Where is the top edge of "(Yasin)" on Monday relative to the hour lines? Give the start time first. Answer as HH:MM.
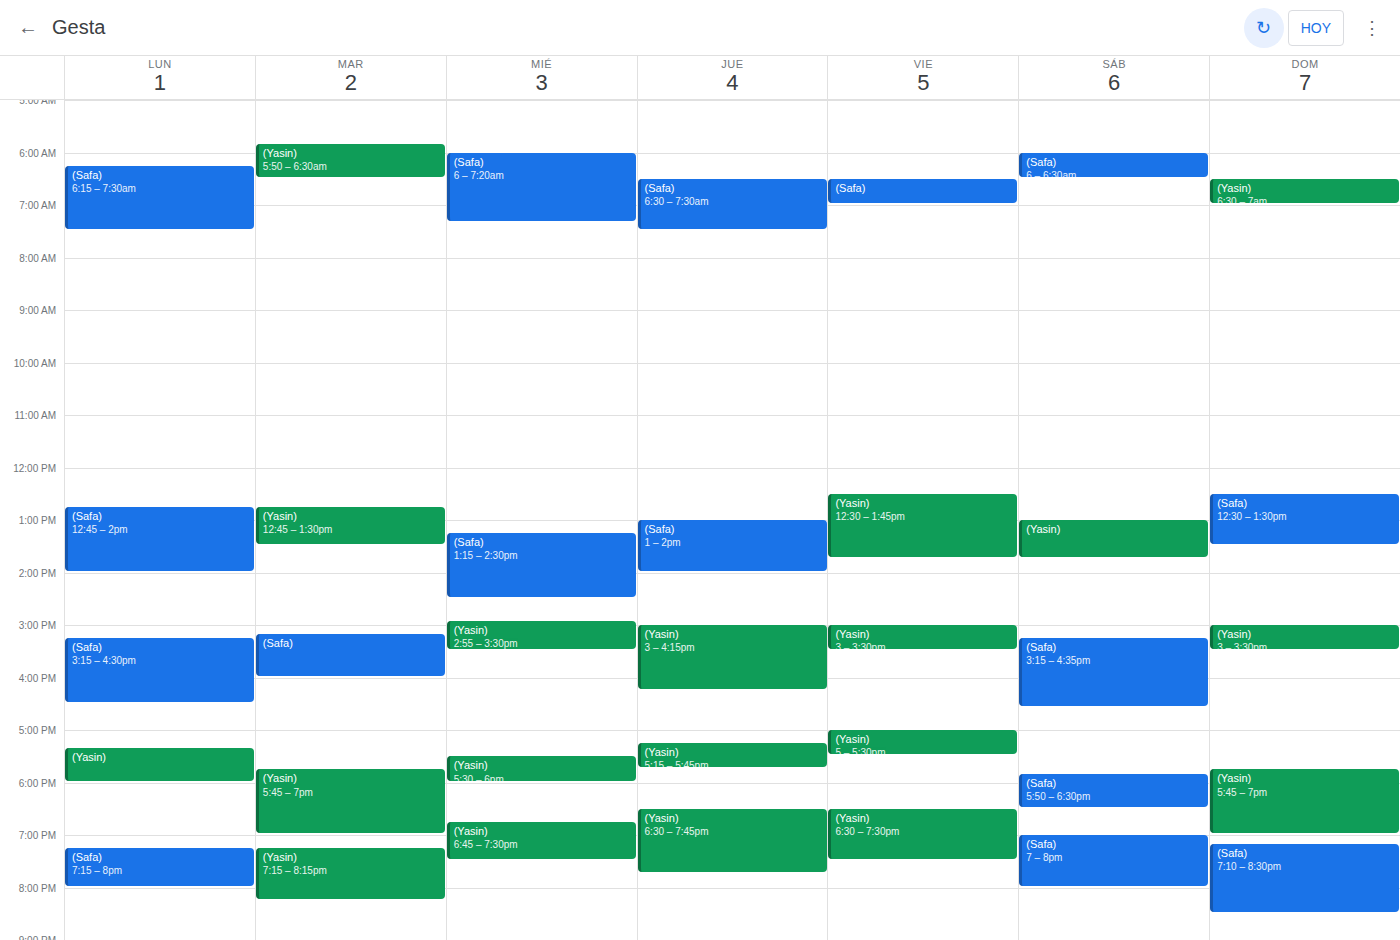
17:20 -- neither: 20 minutes below the 17:00 line and 40 minutes above the 18:00 line.